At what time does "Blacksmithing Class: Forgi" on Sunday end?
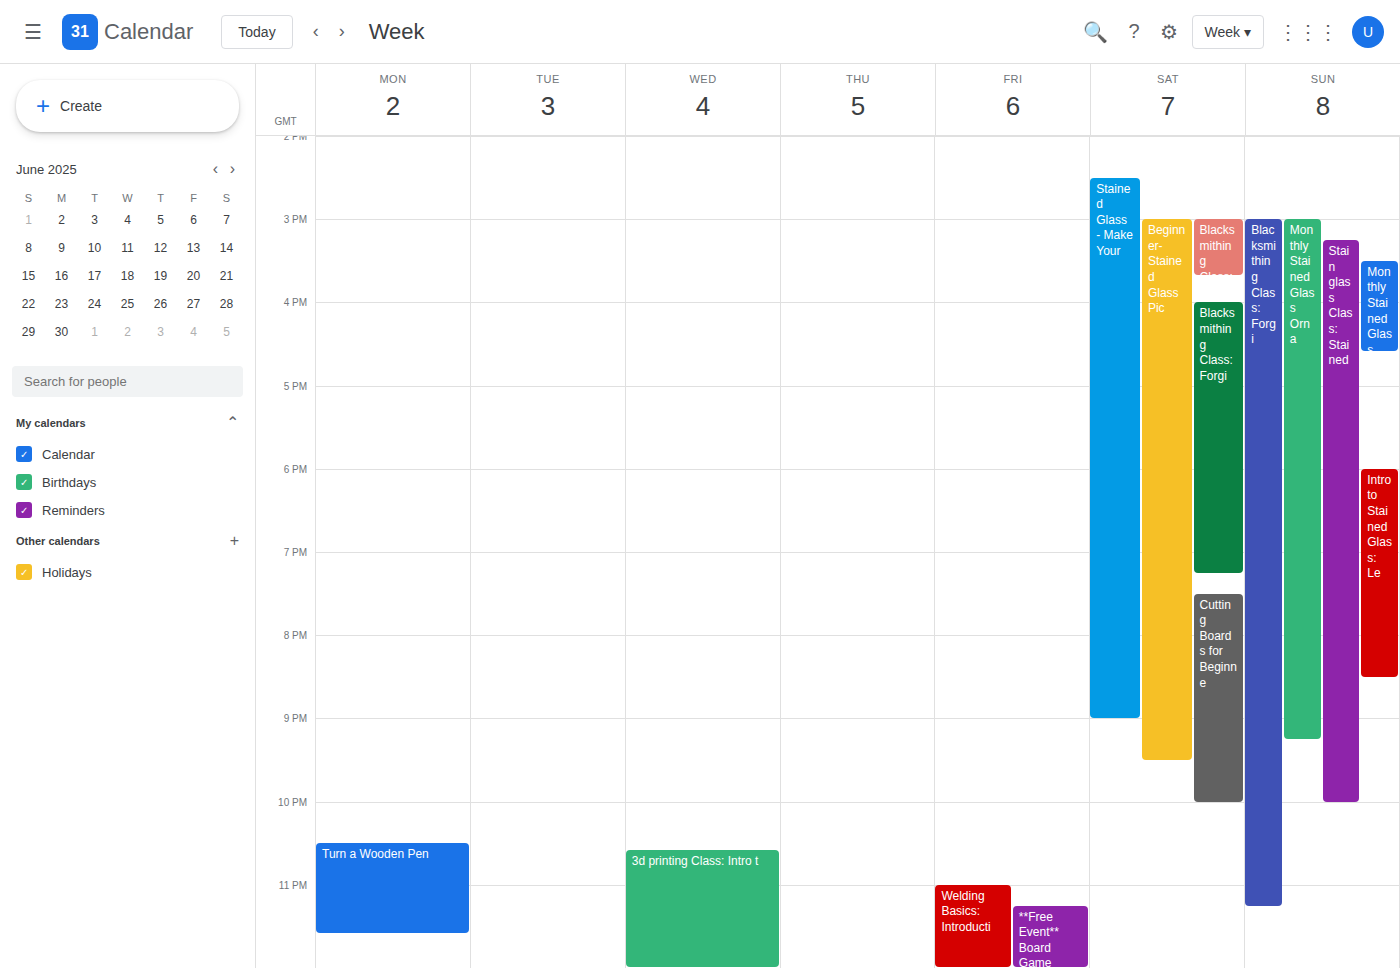
11:15 PM